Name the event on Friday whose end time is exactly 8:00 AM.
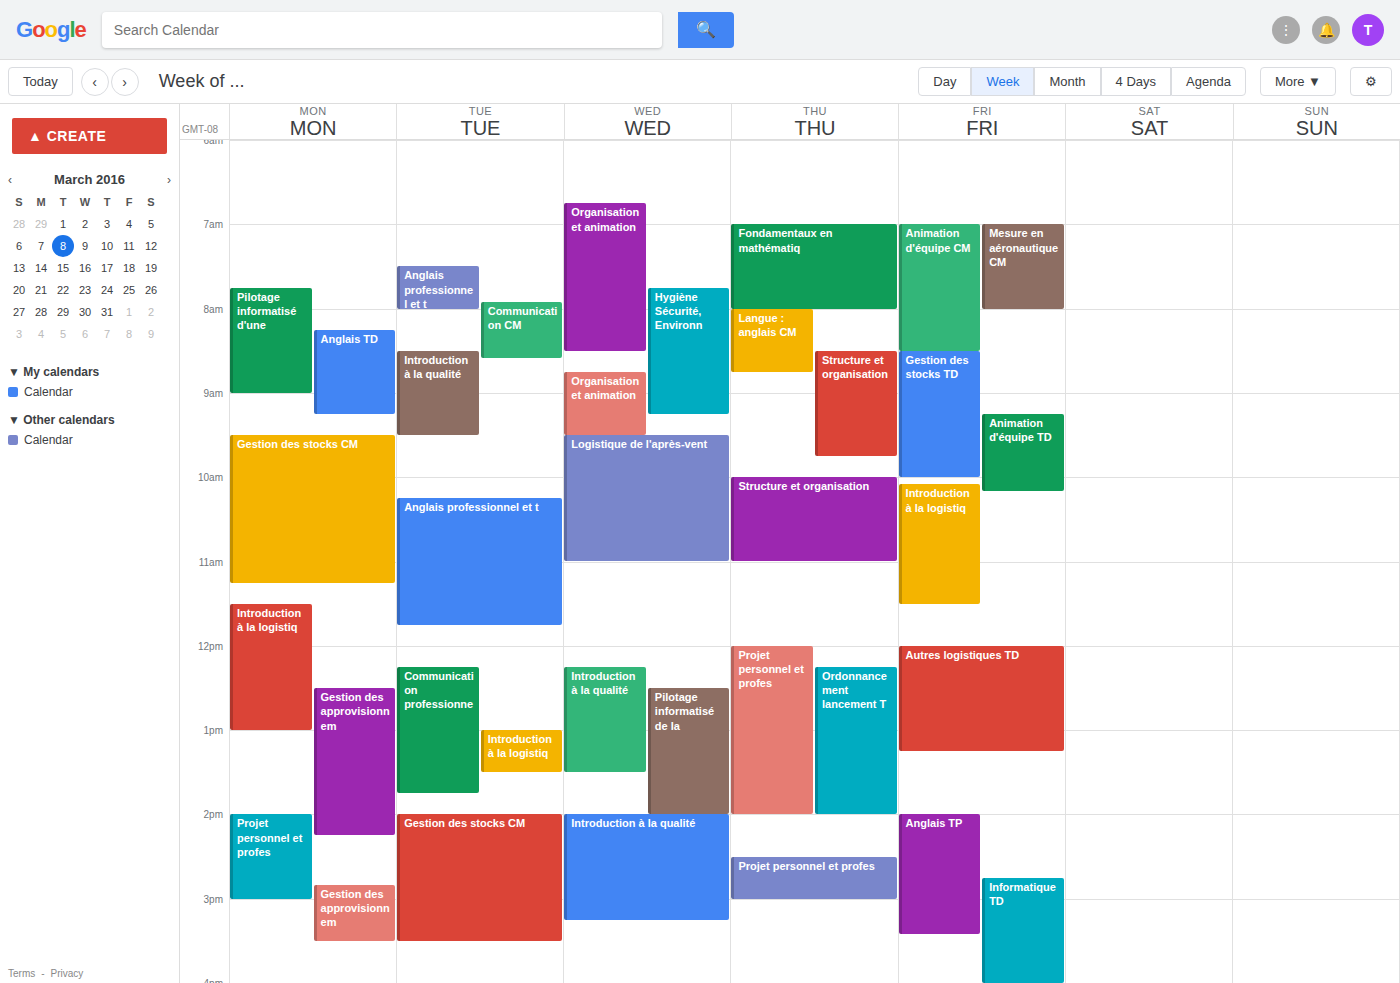
"Mesure en aéronautique CM"